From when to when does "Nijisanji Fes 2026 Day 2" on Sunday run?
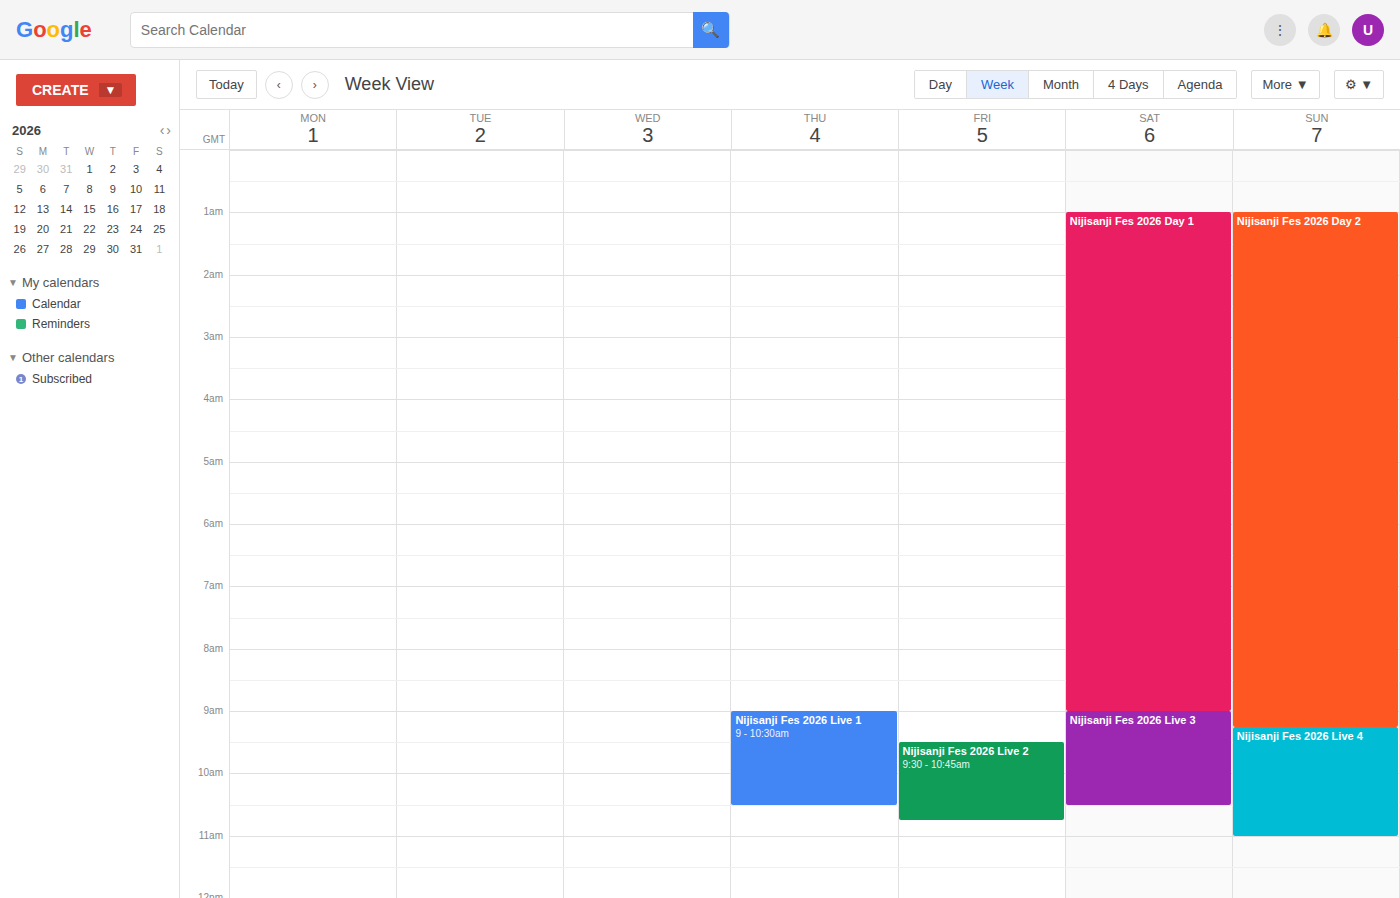
1:00 AM to 9:15 AM